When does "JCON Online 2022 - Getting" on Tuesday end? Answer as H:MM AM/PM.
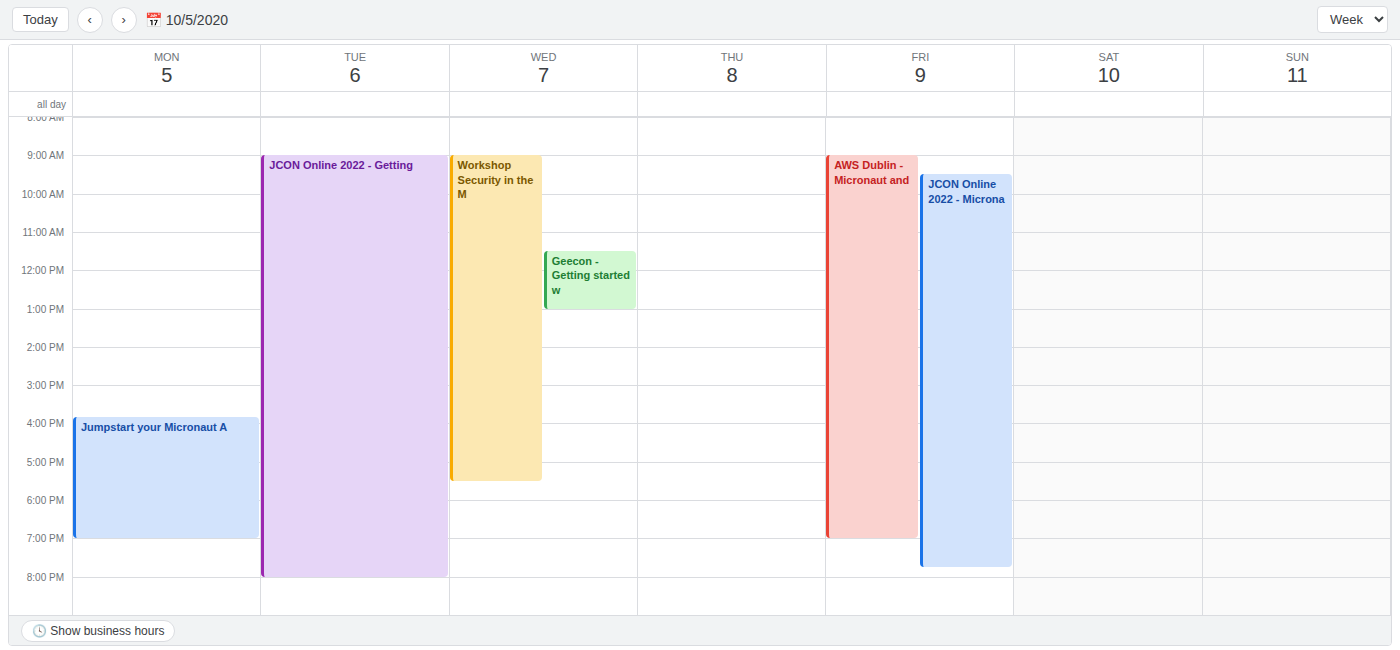
8:00 PM